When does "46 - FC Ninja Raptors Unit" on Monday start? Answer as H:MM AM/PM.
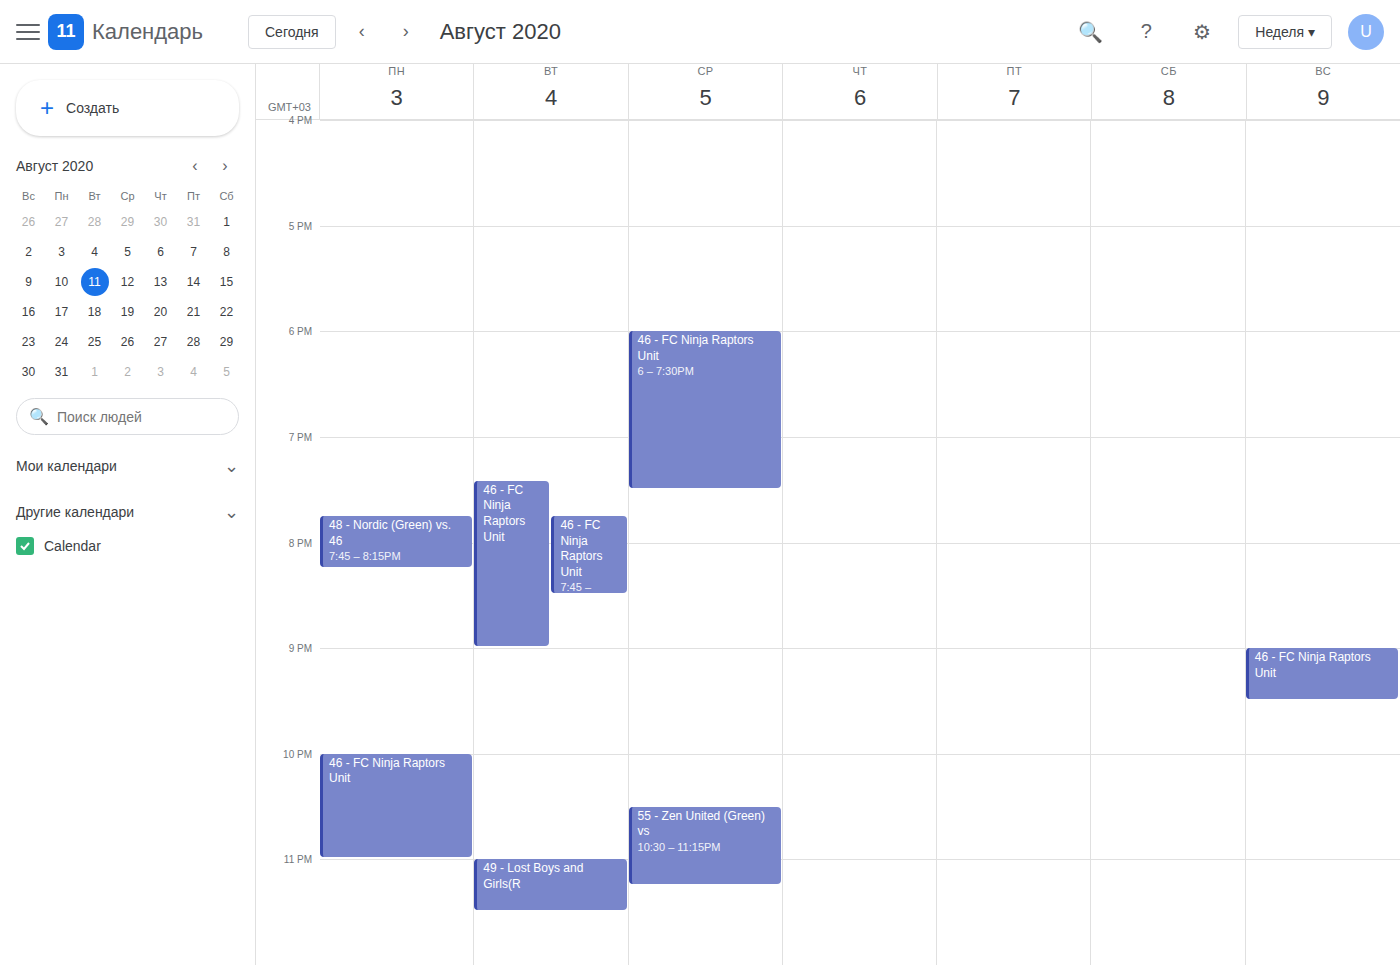
10:00 PM